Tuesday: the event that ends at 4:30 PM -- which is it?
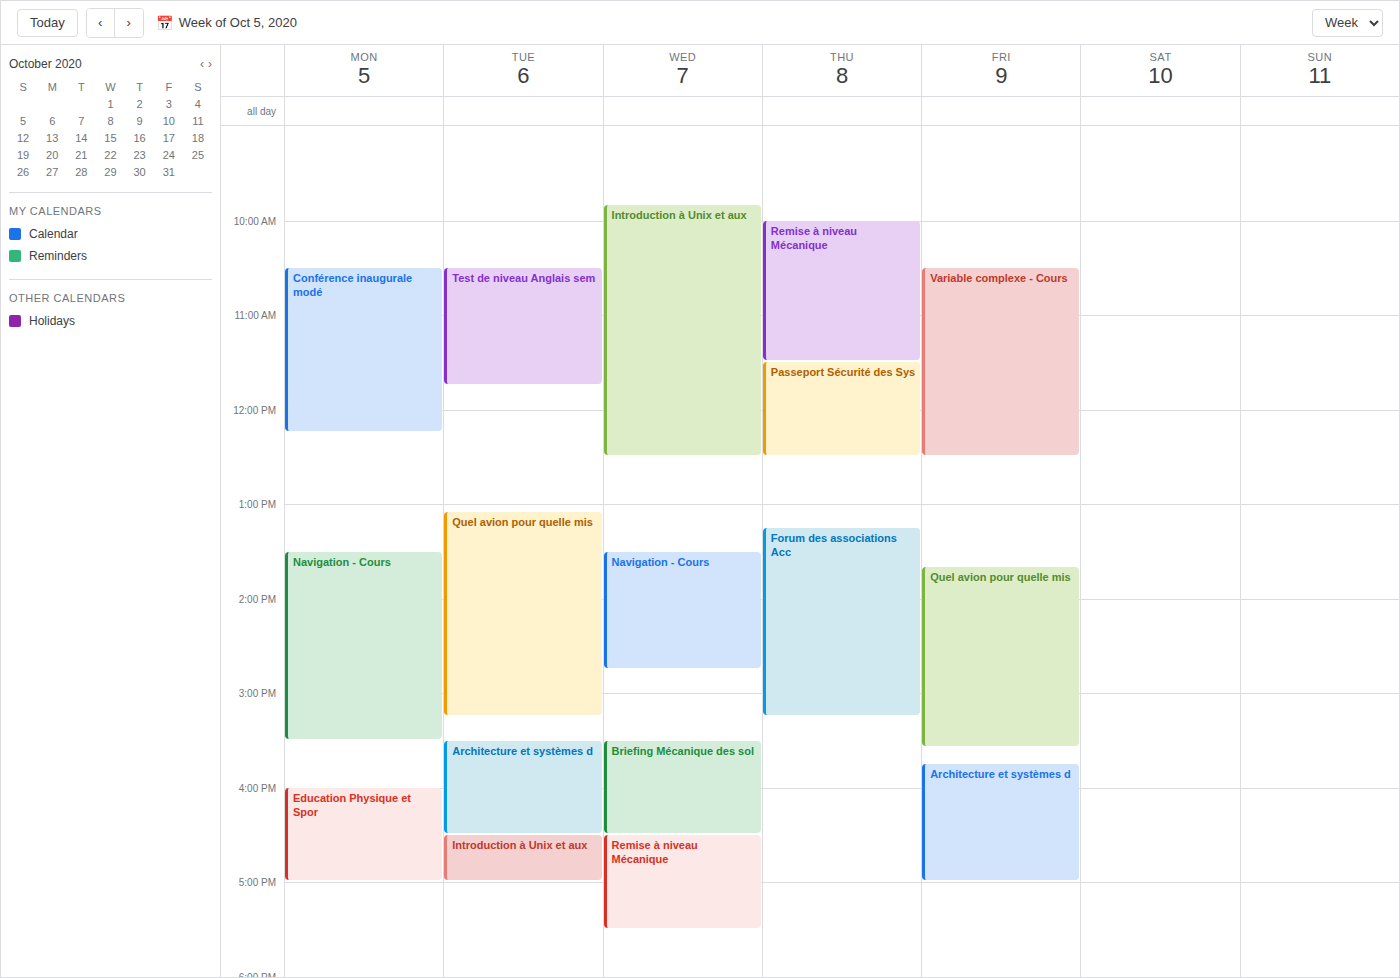
"Architecture et systèmes d"